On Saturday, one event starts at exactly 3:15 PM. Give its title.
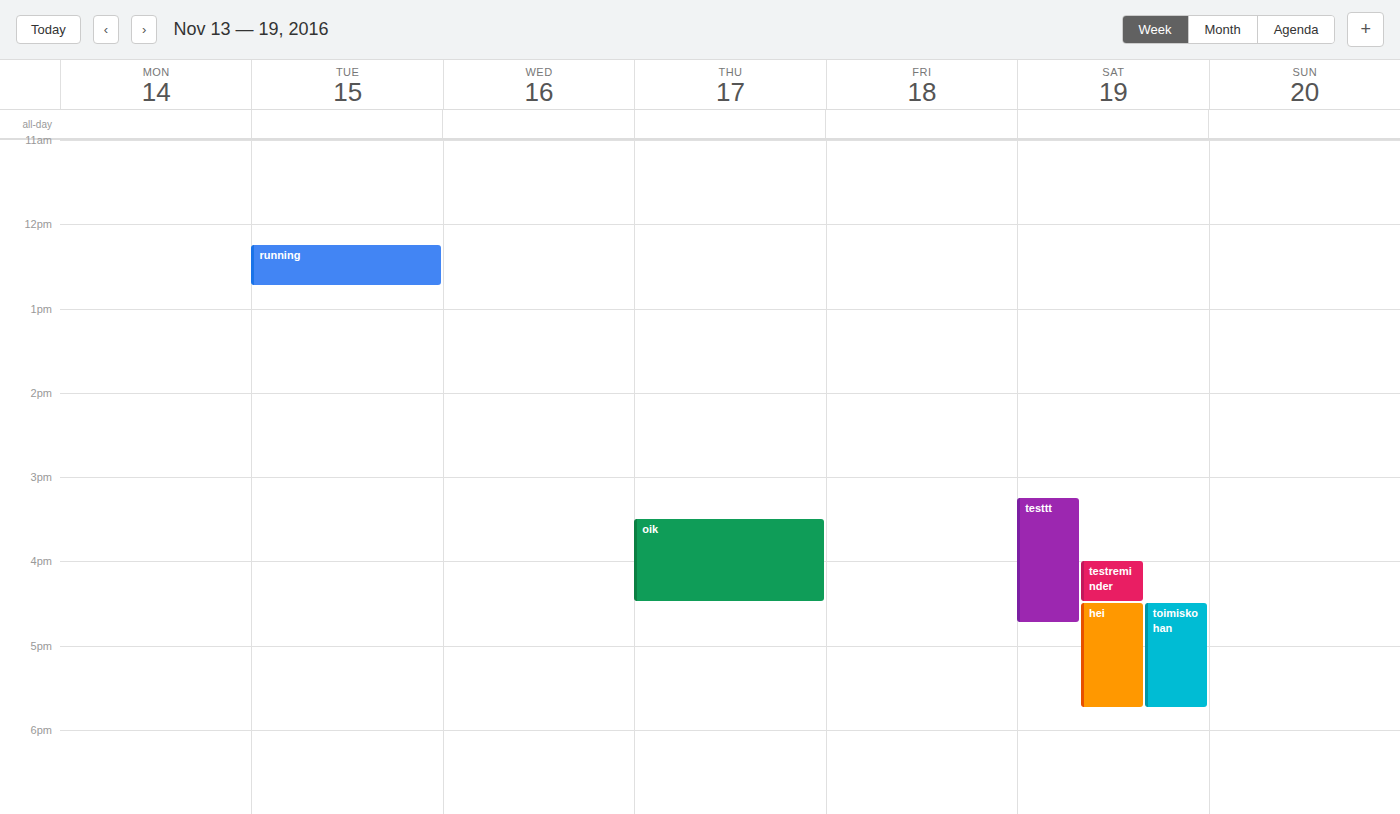
"testtt"